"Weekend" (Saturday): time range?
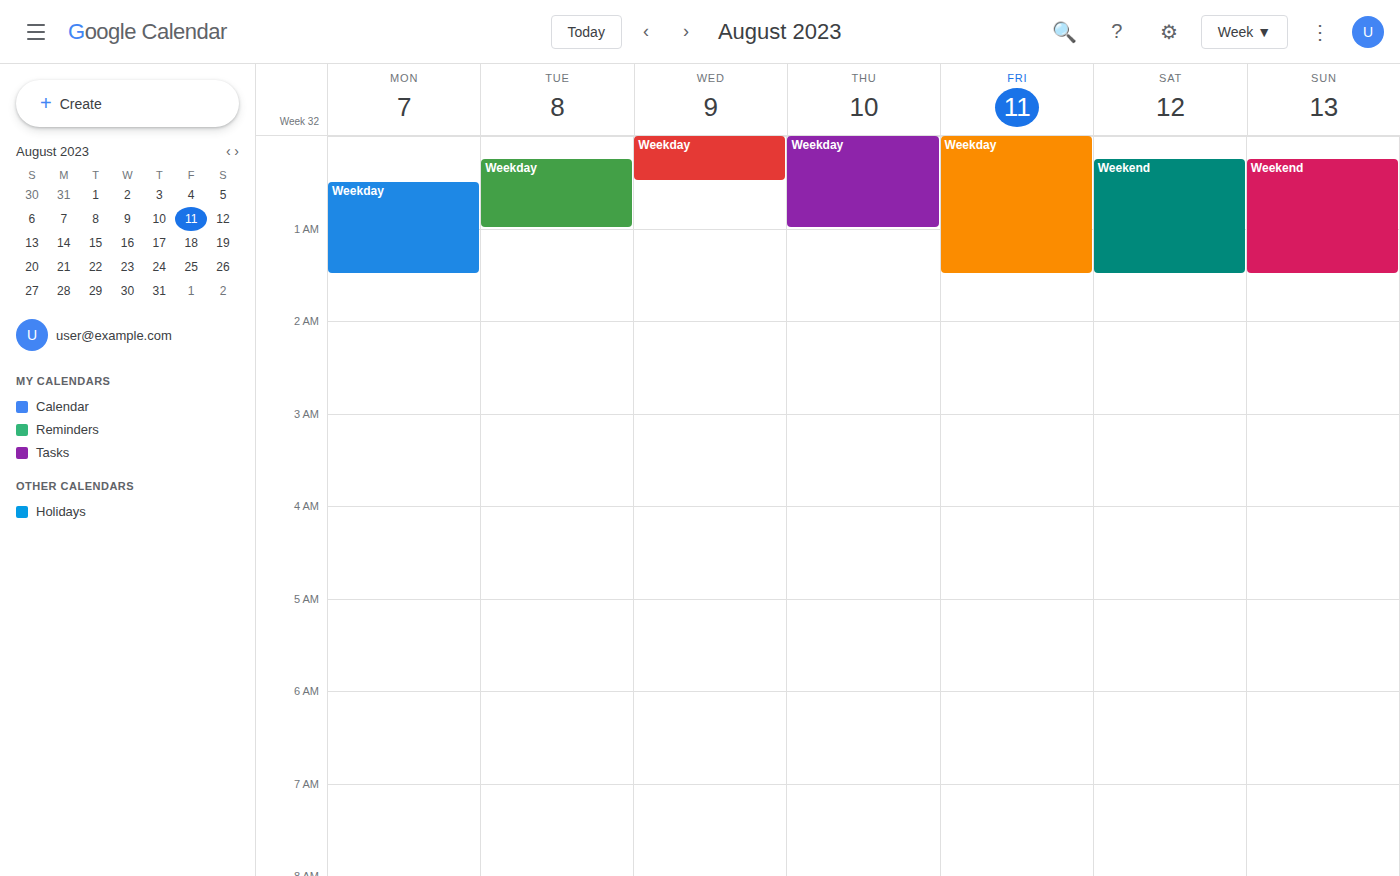
12:15 AM to 1:30 AM